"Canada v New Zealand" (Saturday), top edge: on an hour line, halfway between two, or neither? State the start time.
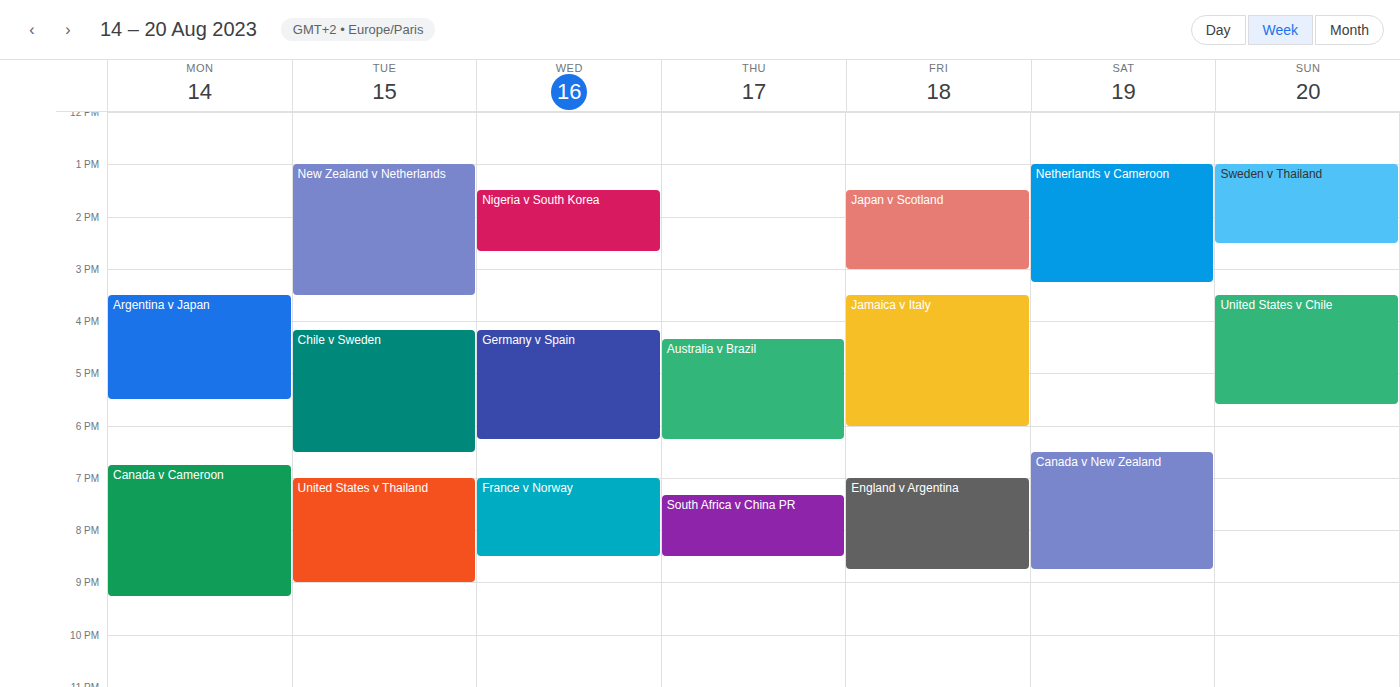
6:30 PM -- halfway between the 6 PM and 7 PM lines.